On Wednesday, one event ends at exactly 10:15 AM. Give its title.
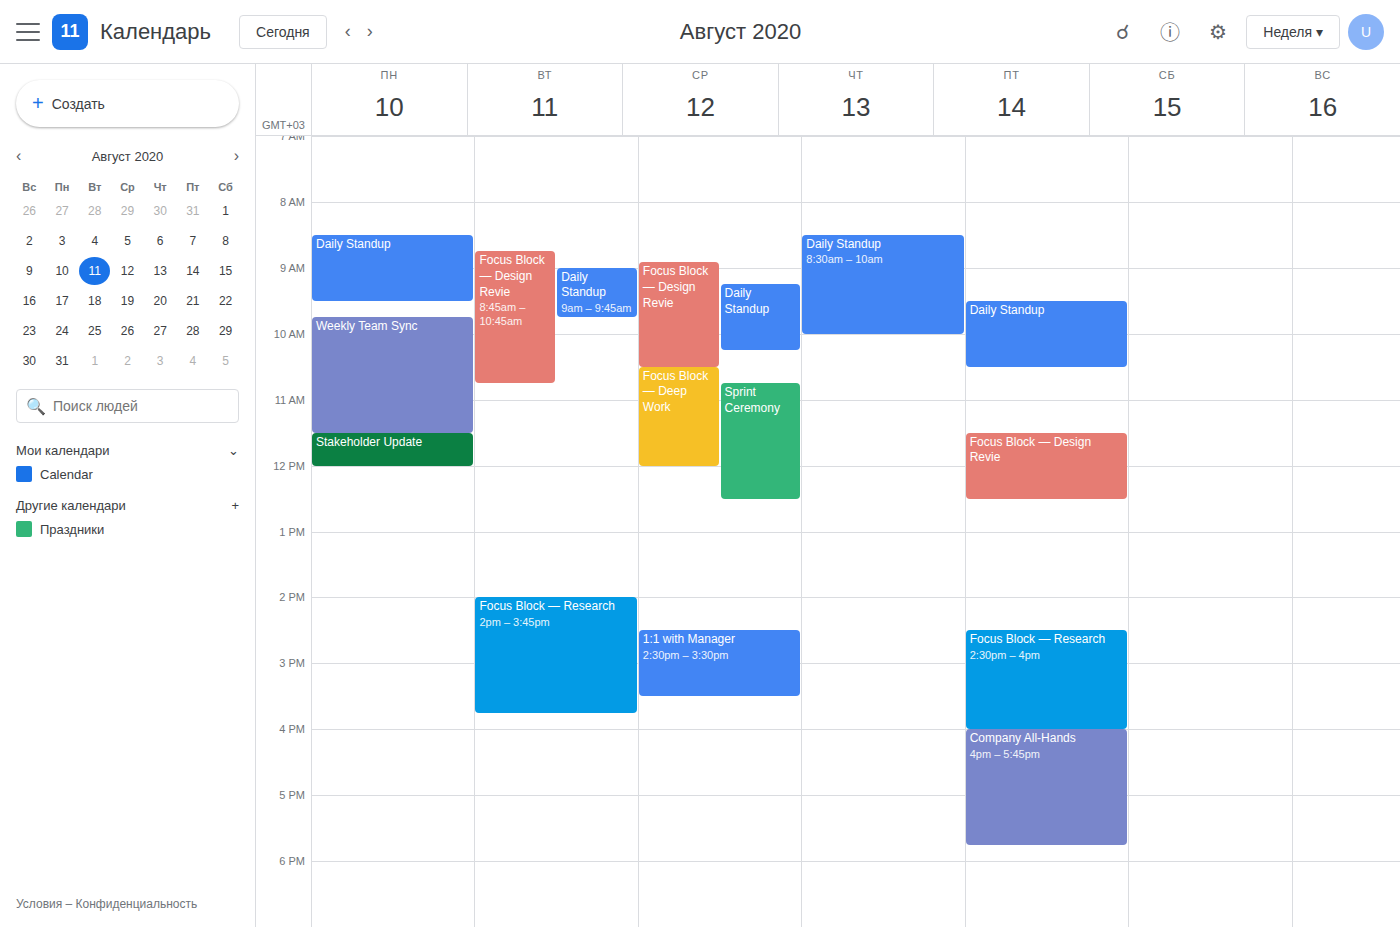
"Daily Standup"